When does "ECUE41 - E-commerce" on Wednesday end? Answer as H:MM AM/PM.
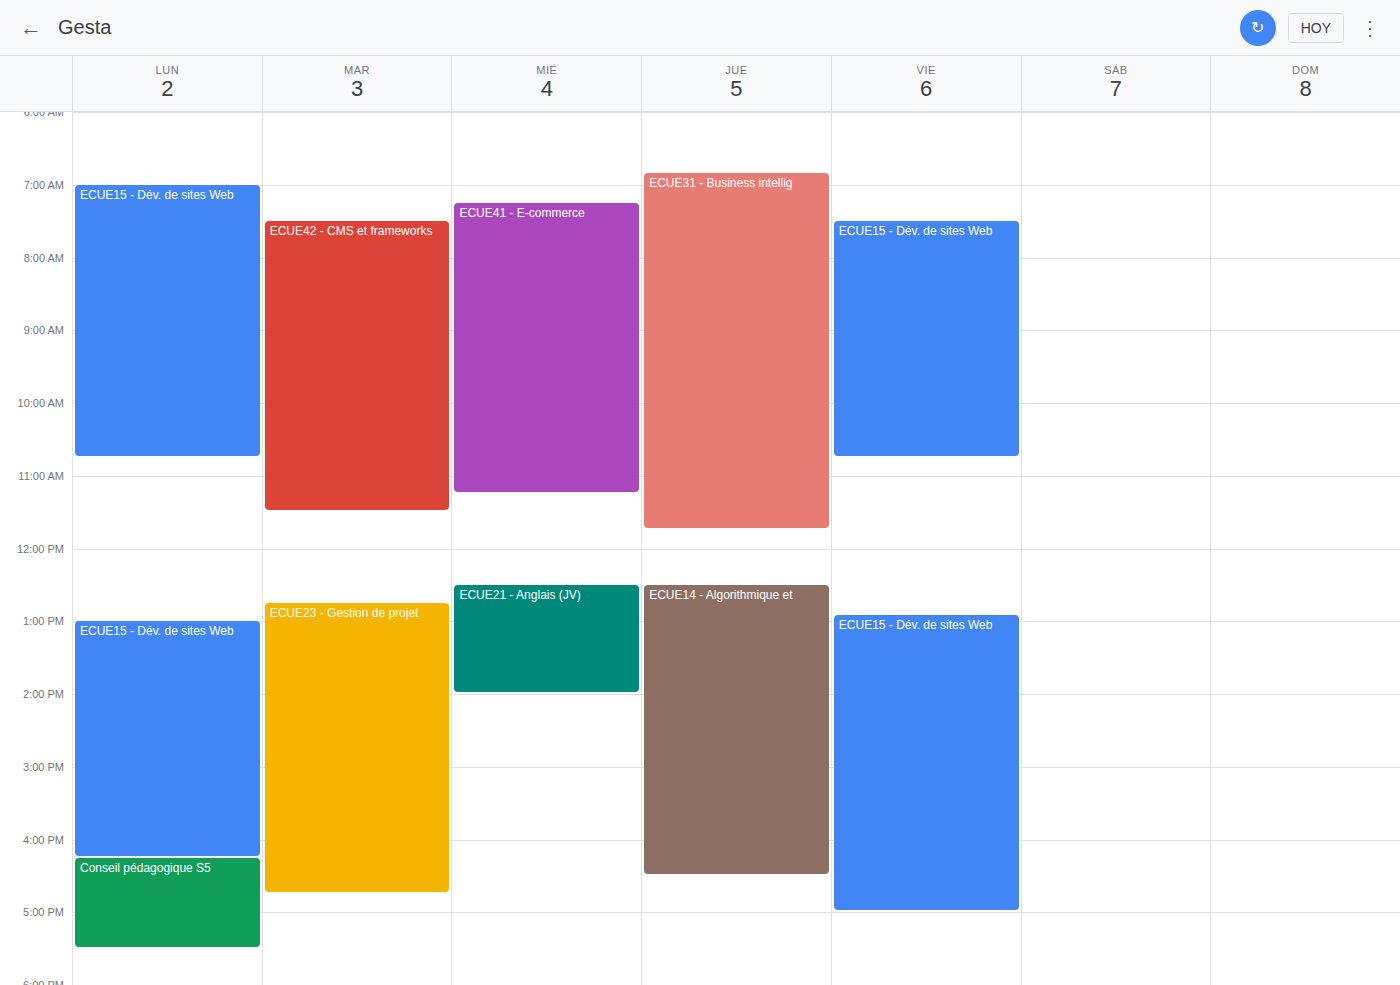
11:15 AM